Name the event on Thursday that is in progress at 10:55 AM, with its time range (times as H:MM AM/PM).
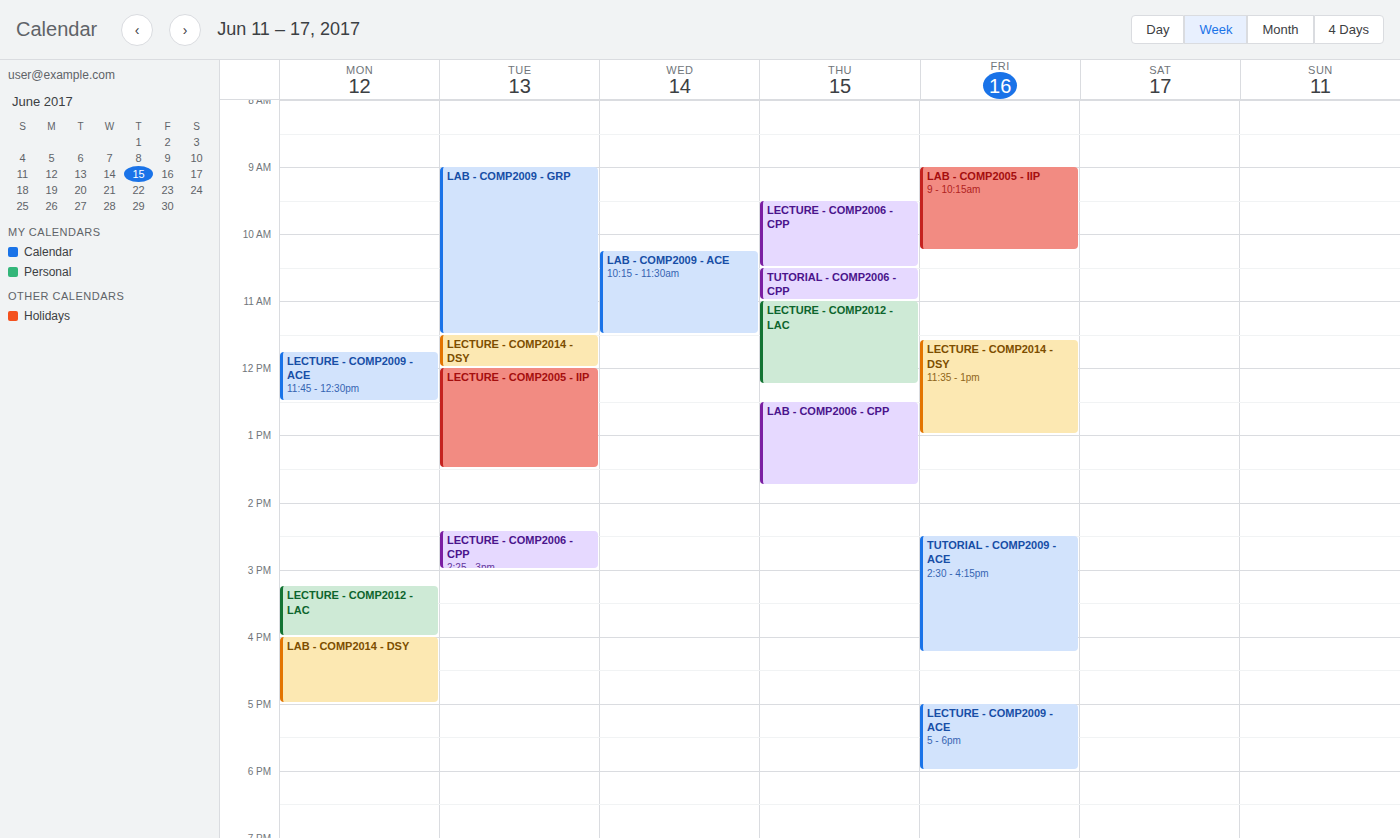
"TUTORIAL - COMP2006 - CPP", 10:30 AM to 11:00 AM